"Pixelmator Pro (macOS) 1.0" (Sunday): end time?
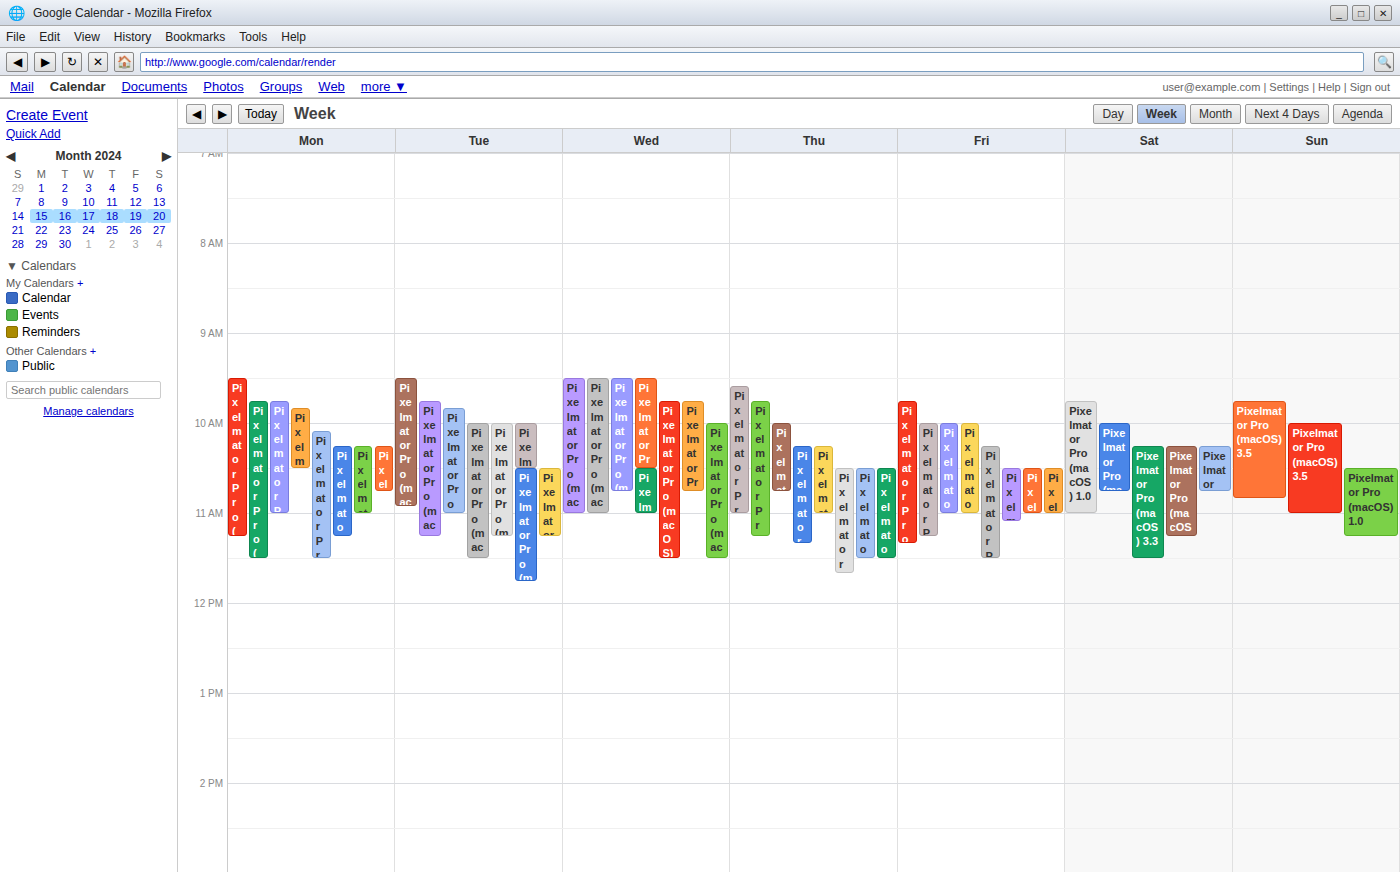
11:15 AM